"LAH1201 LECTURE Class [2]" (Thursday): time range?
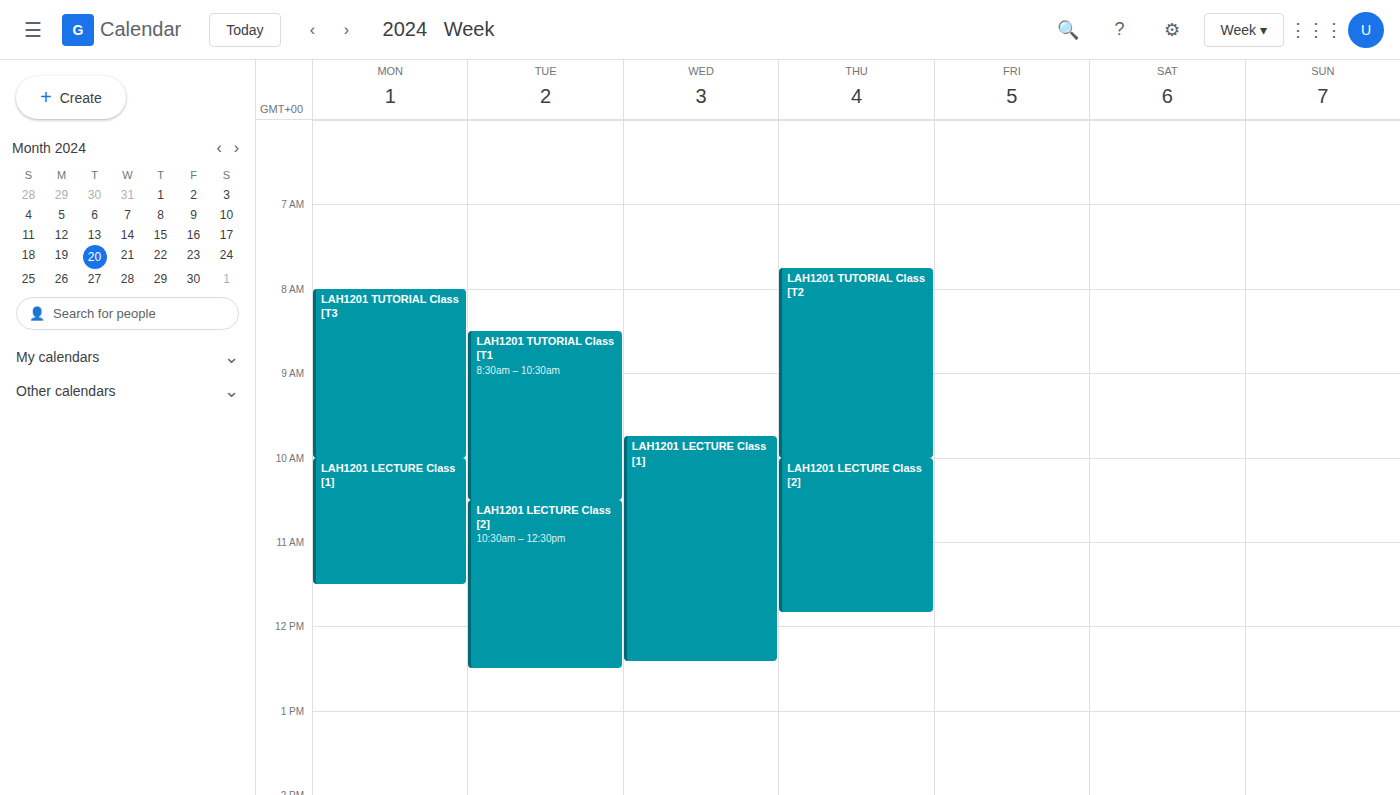
10:00 AM to 11:50 AM